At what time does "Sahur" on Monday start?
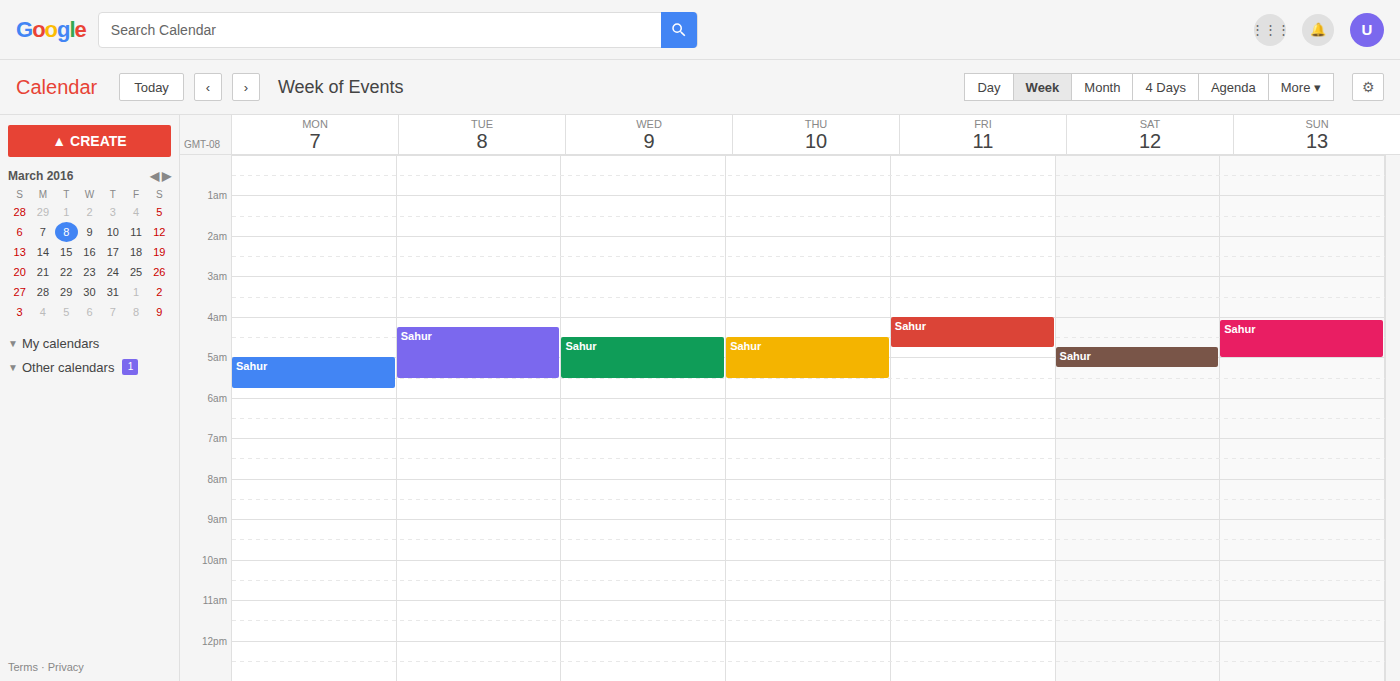
5:00 AM